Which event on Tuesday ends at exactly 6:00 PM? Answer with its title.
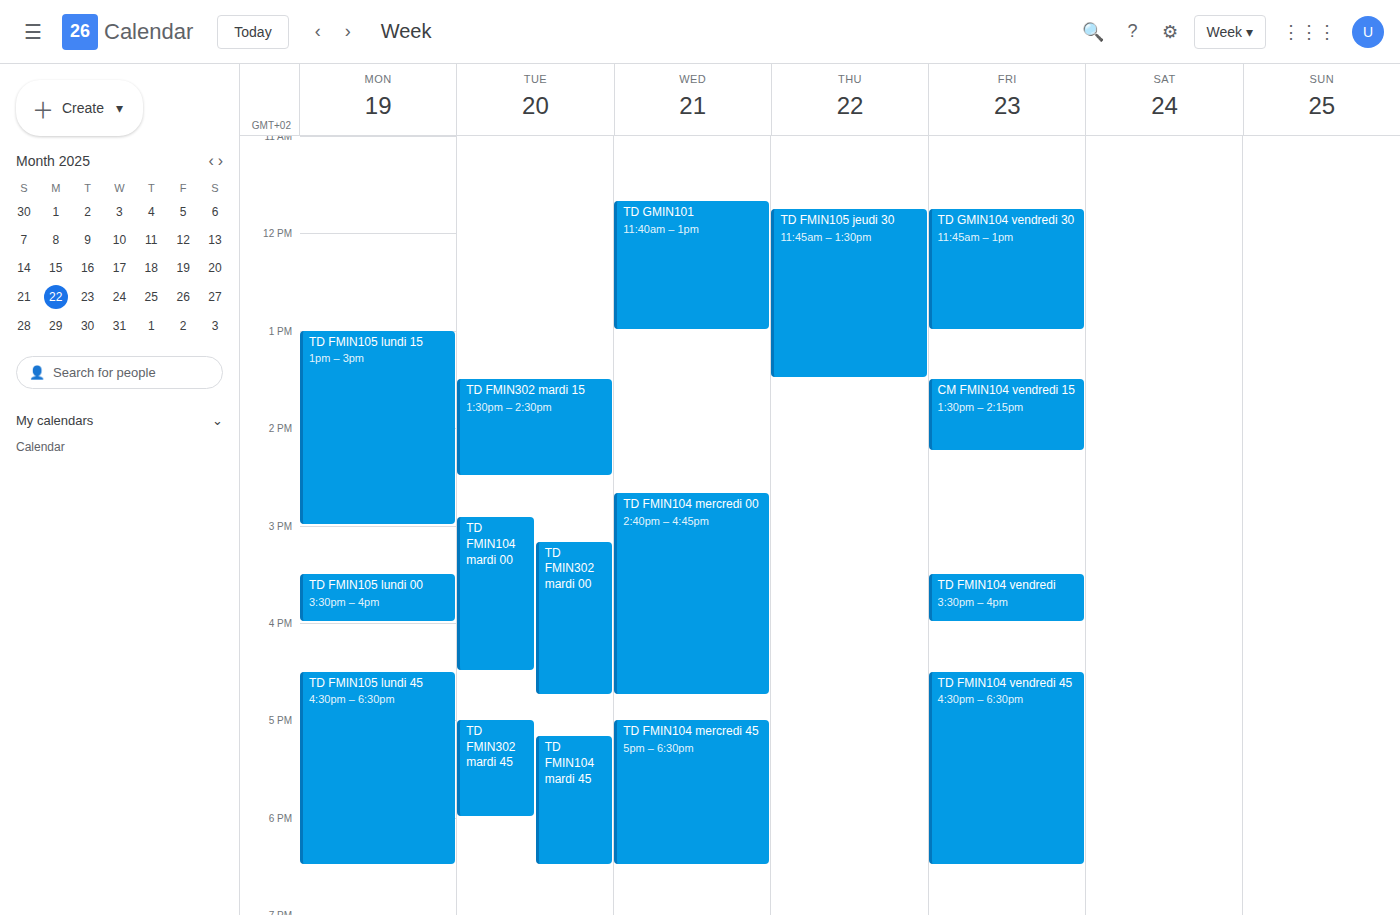
"TD FMIN302 mardi 45"